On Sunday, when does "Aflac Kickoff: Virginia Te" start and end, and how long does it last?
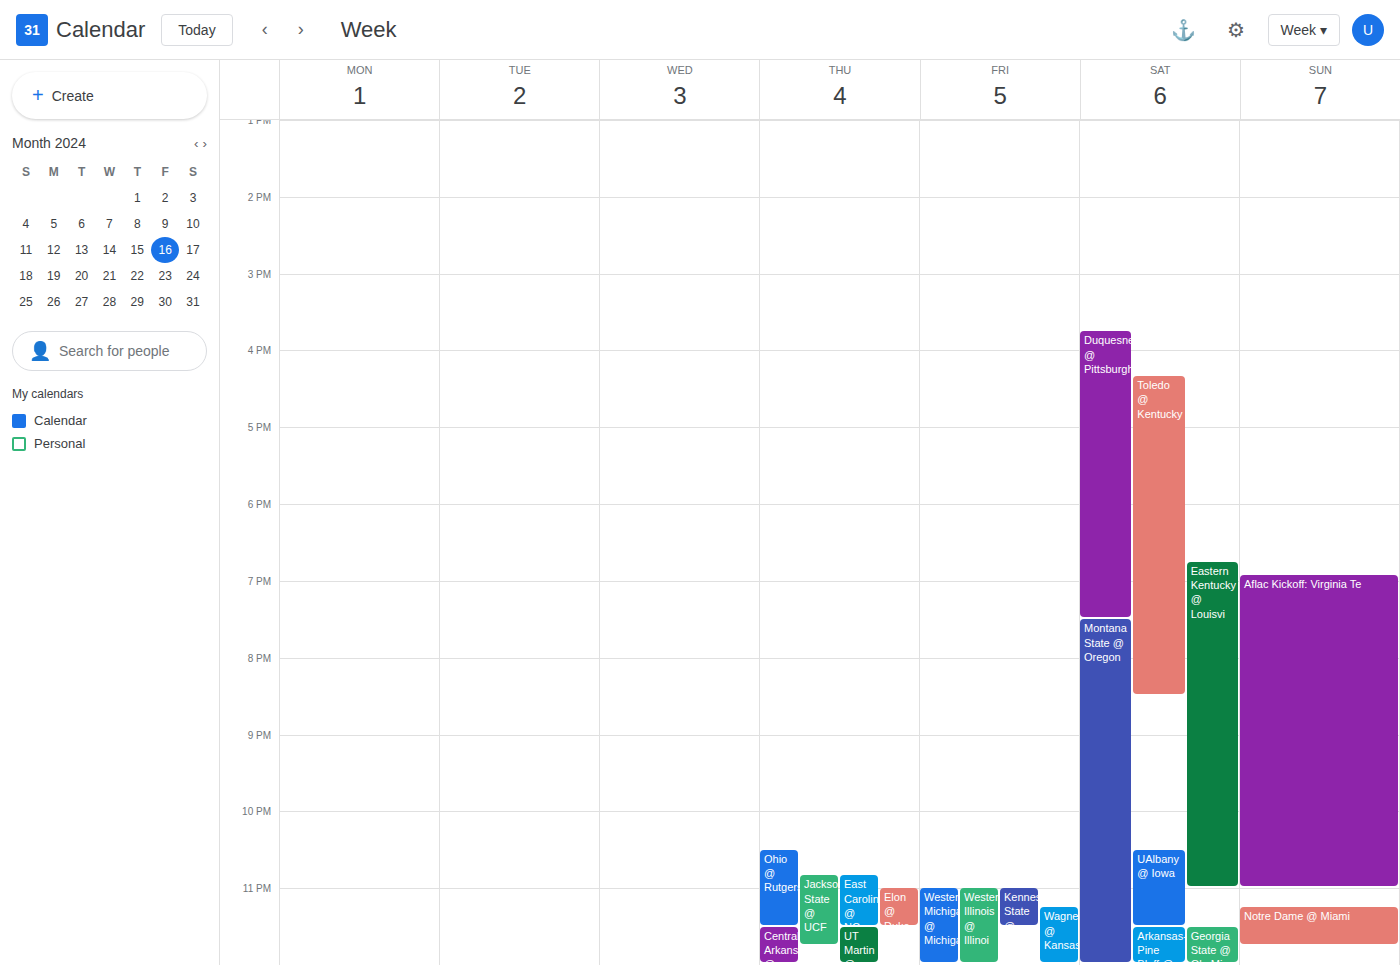
6:55 PM to 11:00 PM, 4 hours 5 minutes